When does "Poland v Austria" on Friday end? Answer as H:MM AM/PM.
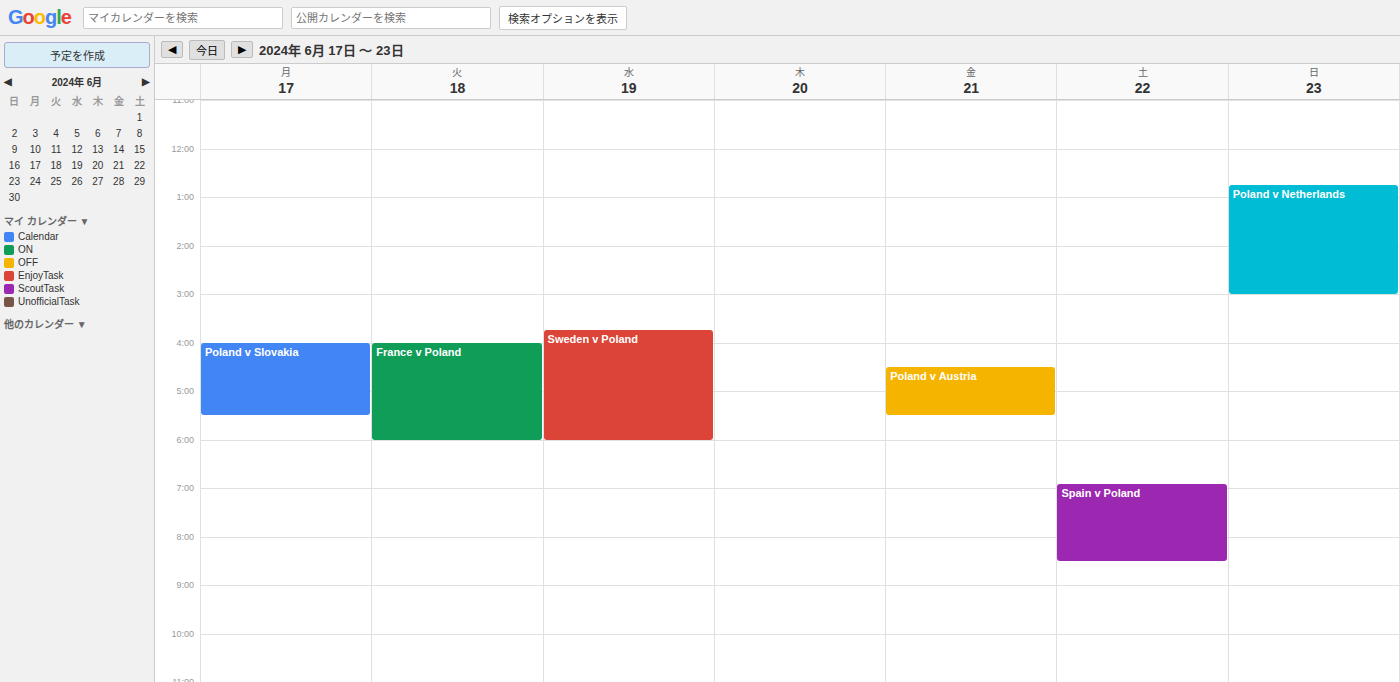
5:30 PM